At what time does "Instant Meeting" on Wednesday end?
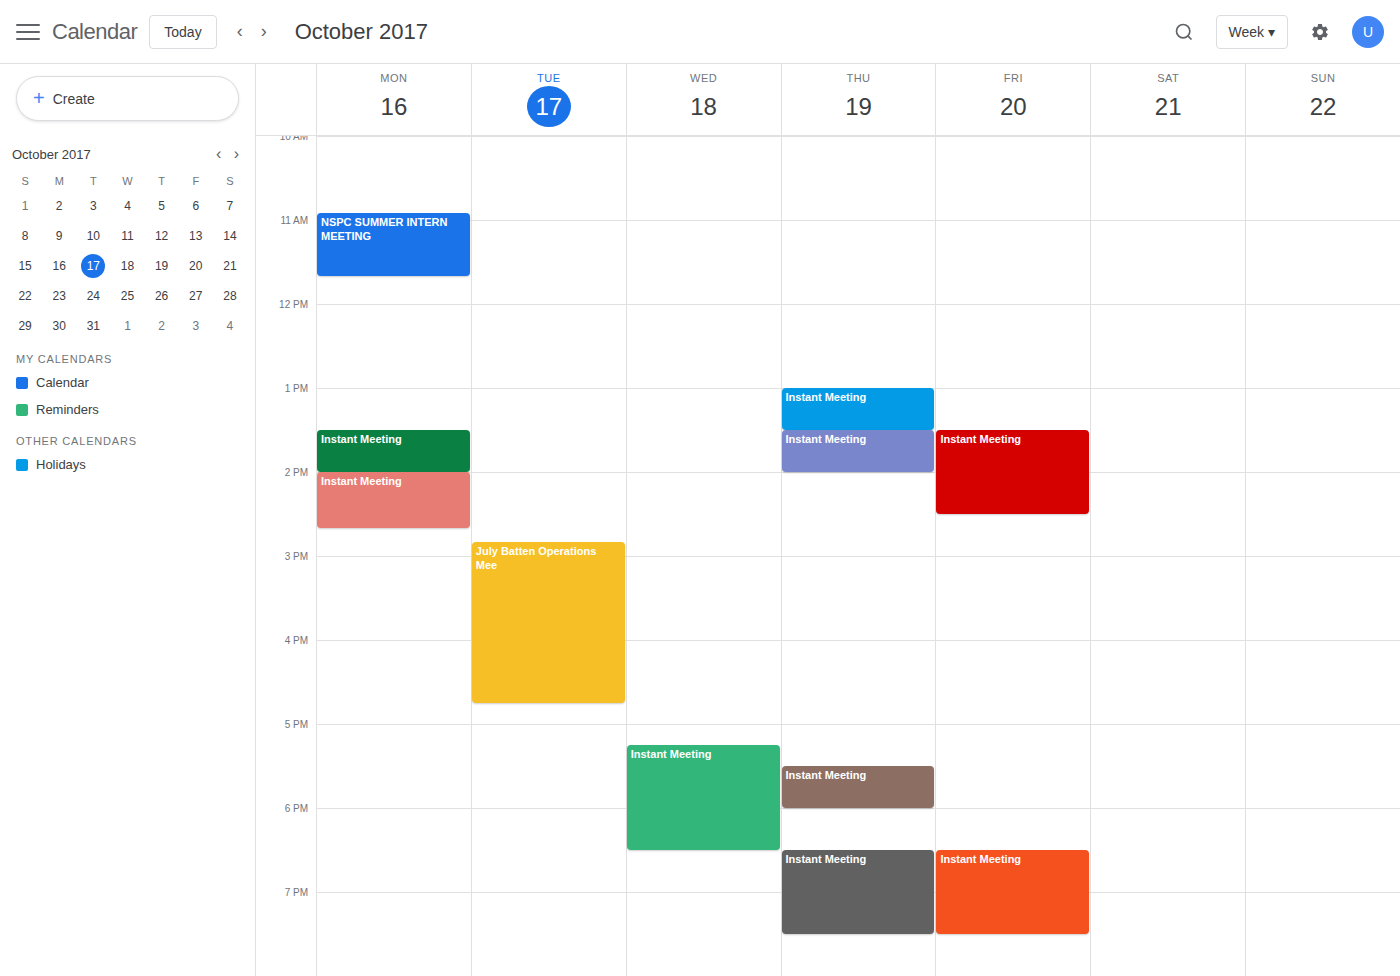
6:30 PM